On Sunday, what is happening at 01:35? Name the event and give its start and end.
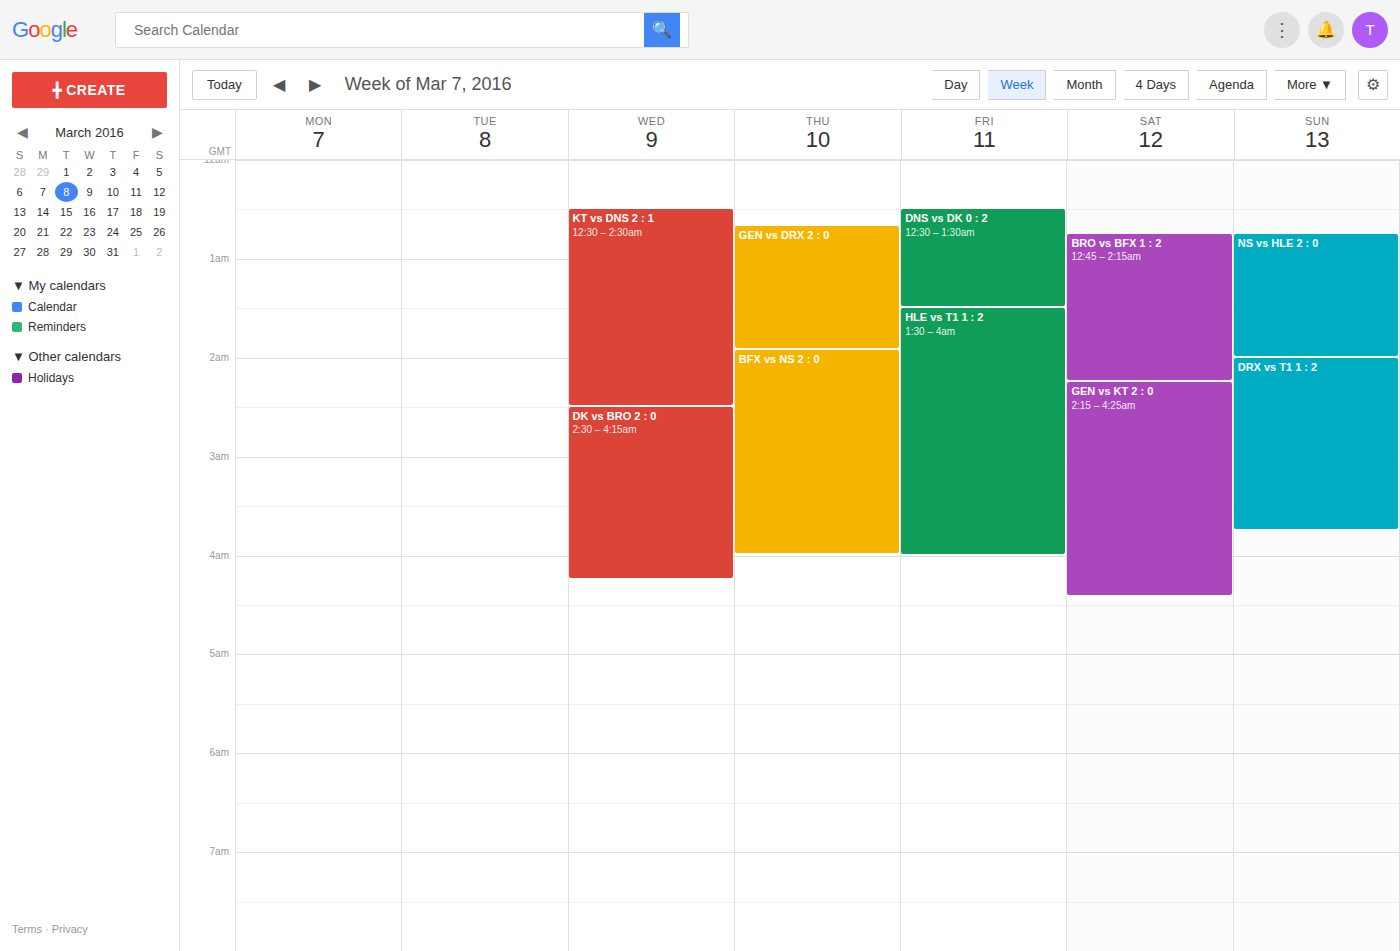
"NS vs HLE 2 : 0", 00:45 to 02:00